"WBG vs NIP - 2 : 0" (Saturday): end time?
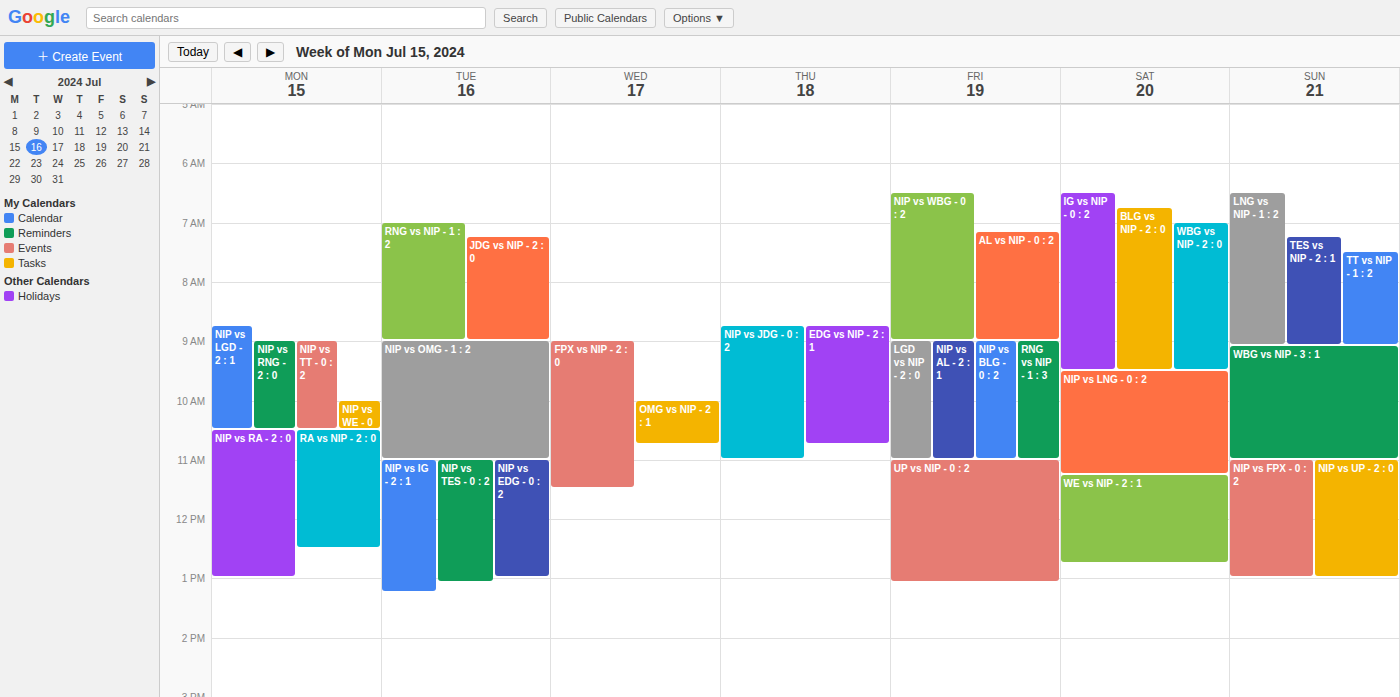
9:30 AM